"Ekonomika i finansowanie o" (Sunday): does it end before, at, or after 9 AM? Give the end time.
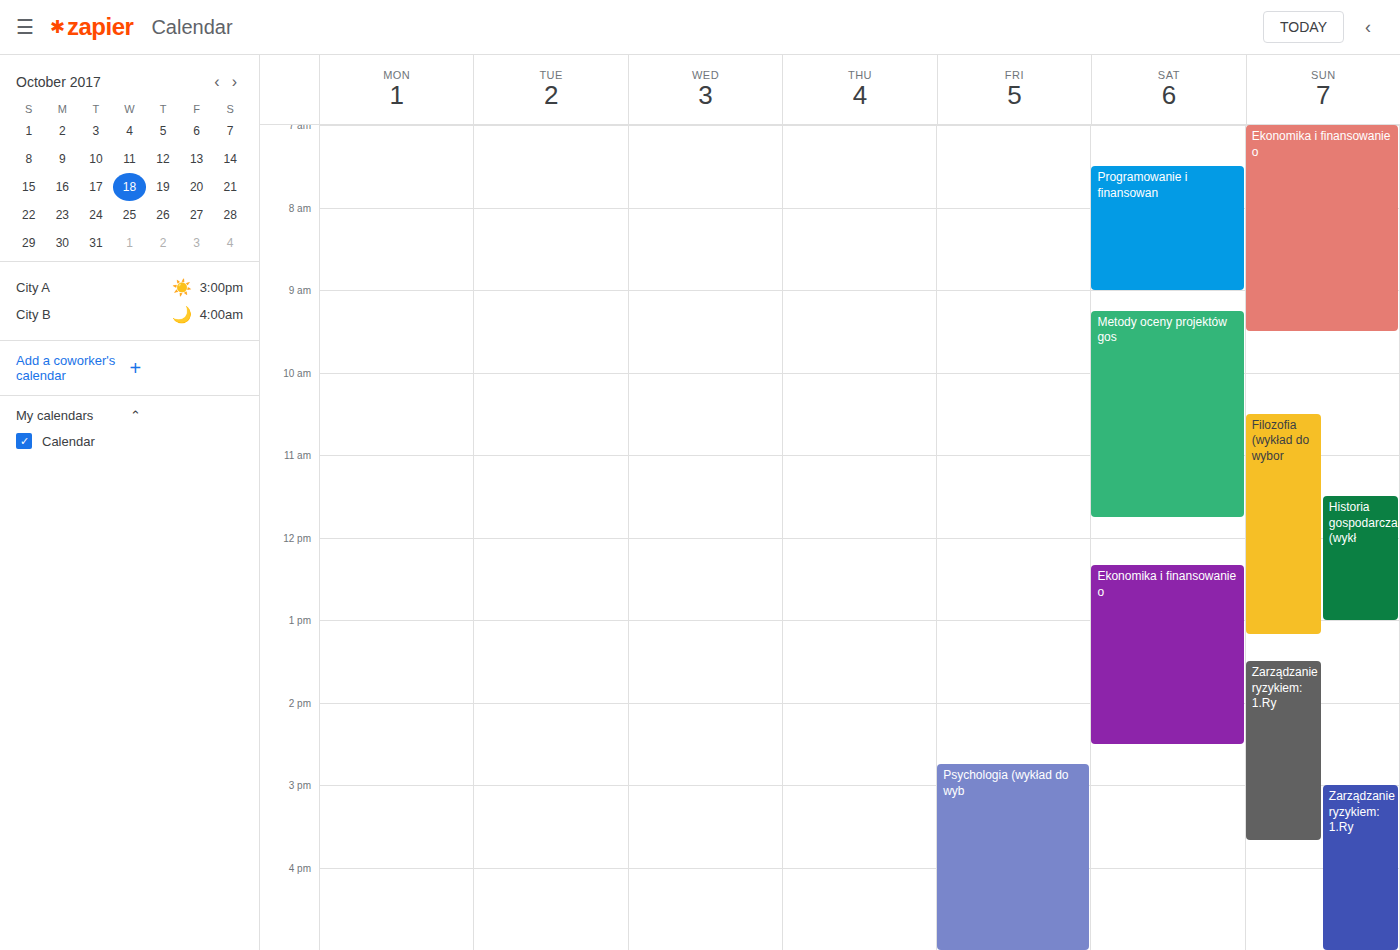
9:30 AM -- after 9 AM, 30 minutes below the 9 AM line.